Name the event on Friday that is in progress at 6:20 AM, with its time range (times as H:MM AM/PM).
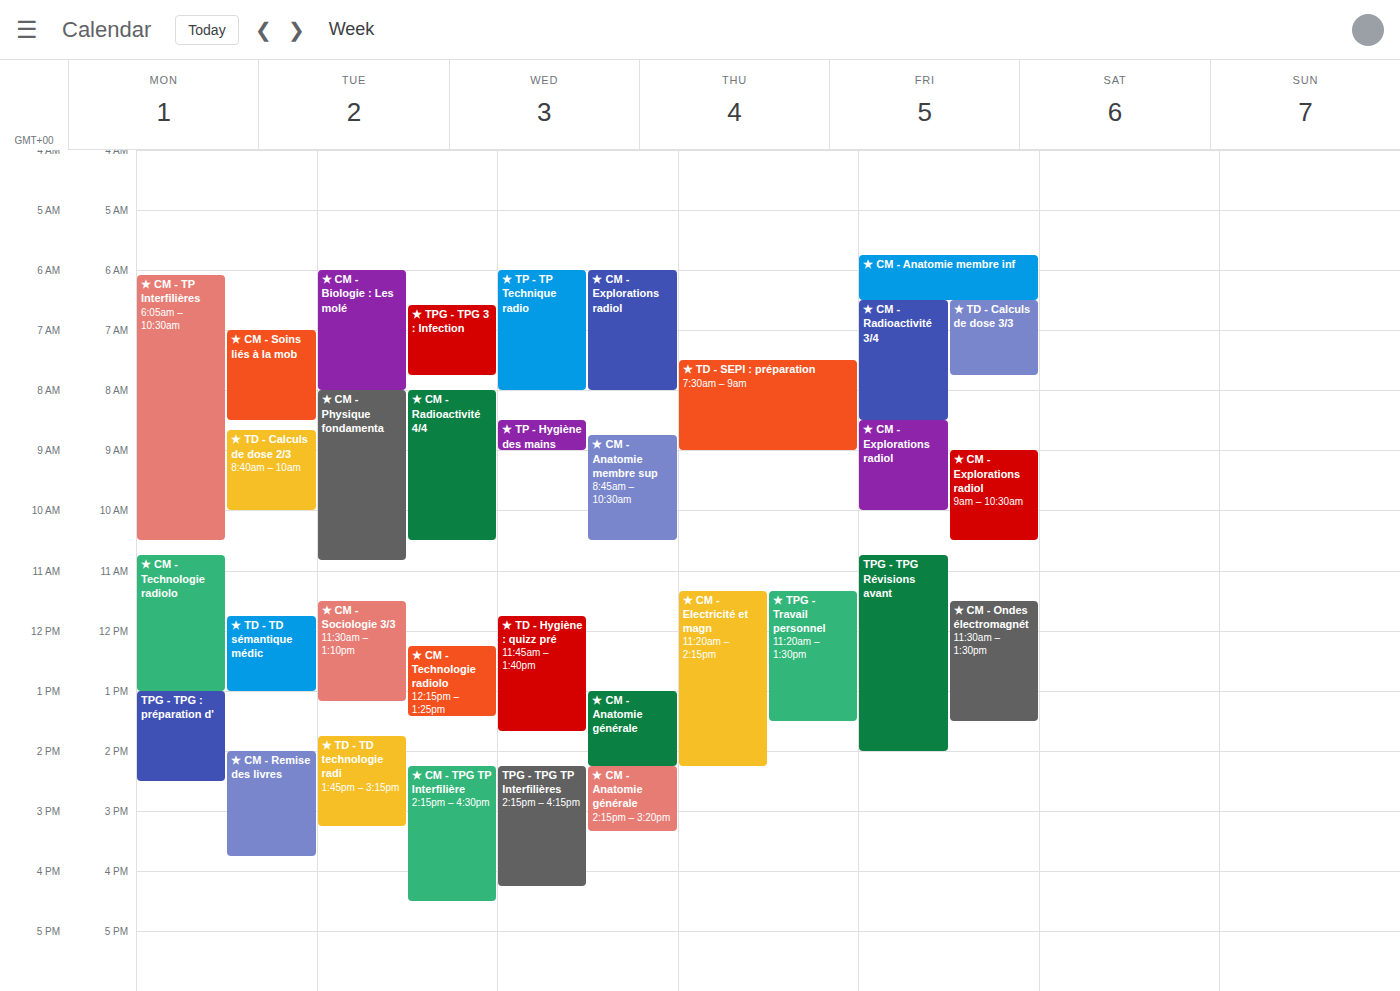
"★ CM - Anatomie membre inf", 5:45 AM to 6:30 AM